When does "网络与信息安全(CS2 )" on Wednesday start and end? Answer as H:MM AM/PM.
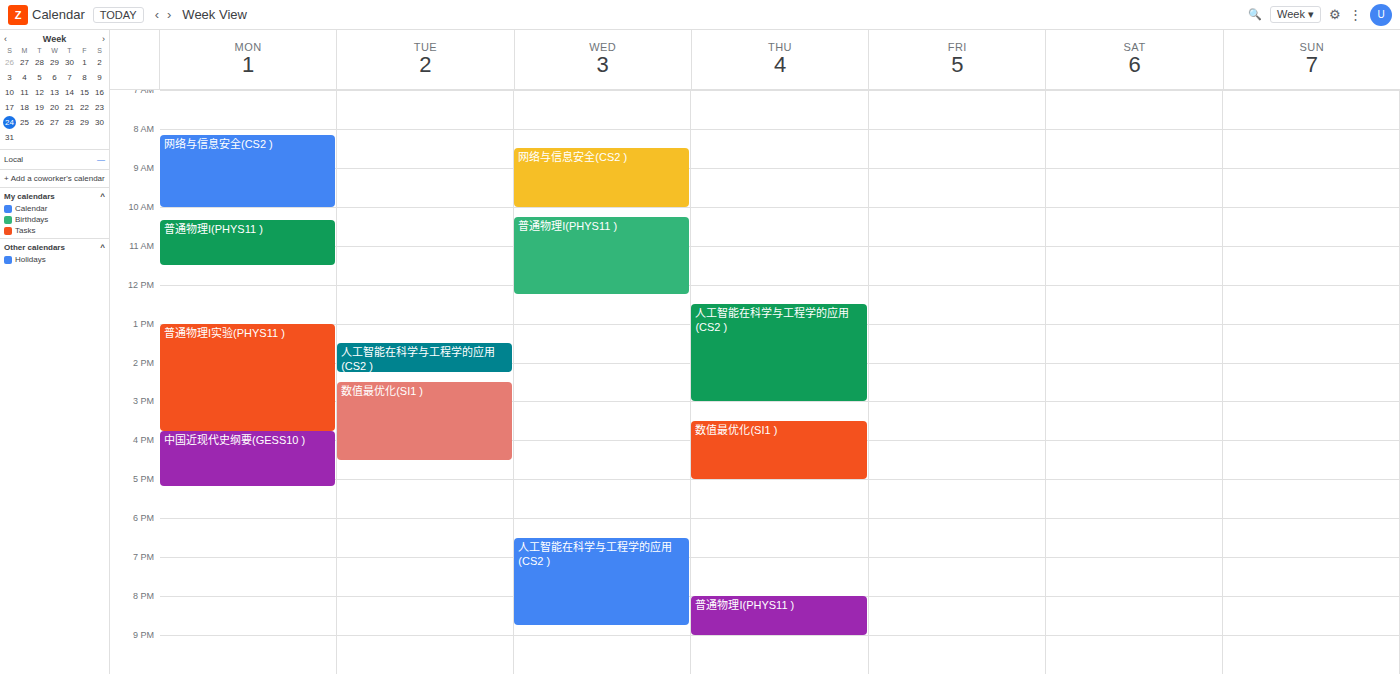
8:30 AM to 10:00 AM